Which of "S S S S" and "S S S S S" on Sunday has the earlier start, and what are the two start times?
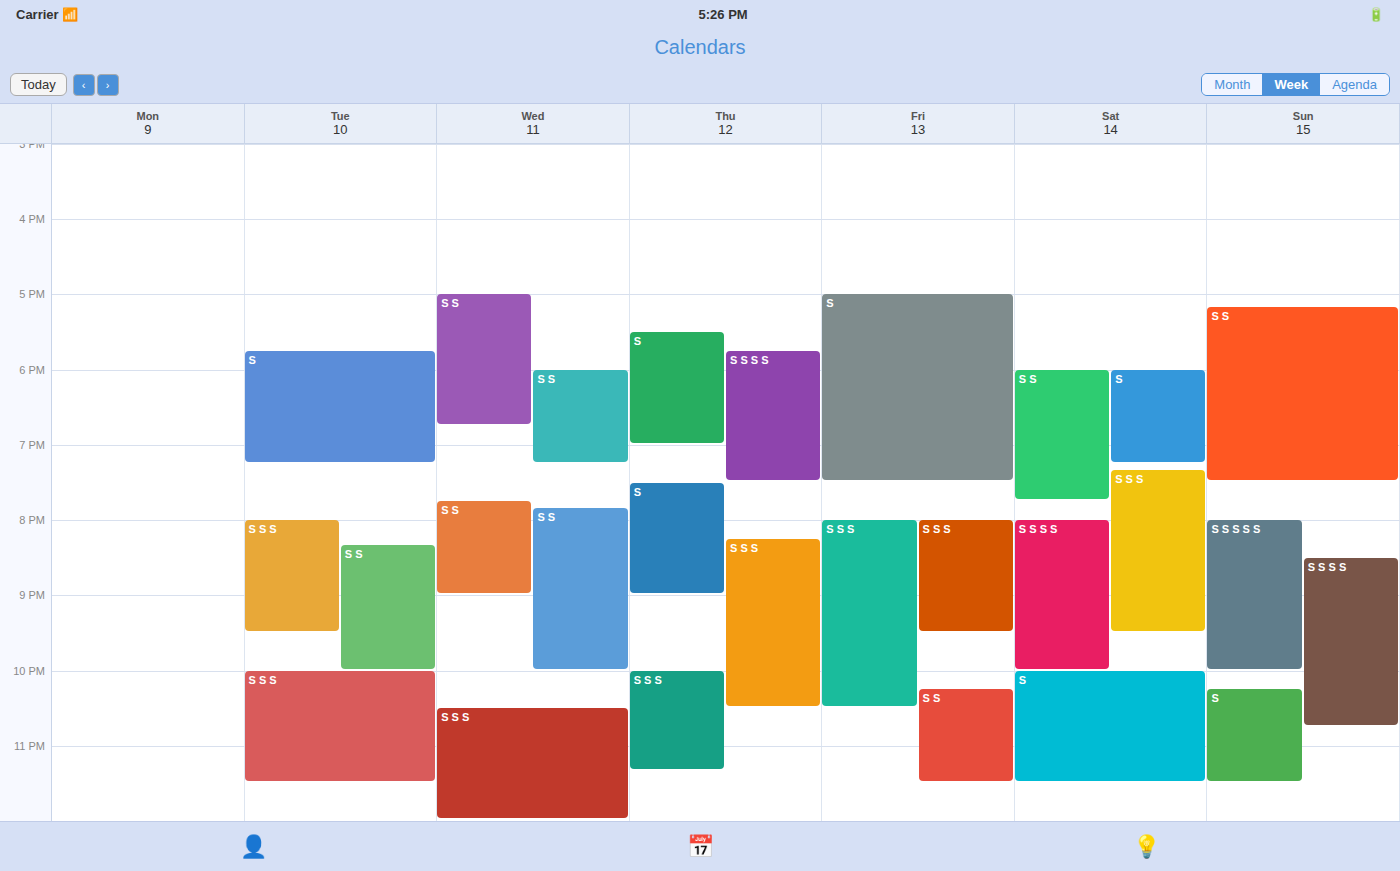
"S S S S S" 8:00 PM; "S S S S" 8:30 PM.